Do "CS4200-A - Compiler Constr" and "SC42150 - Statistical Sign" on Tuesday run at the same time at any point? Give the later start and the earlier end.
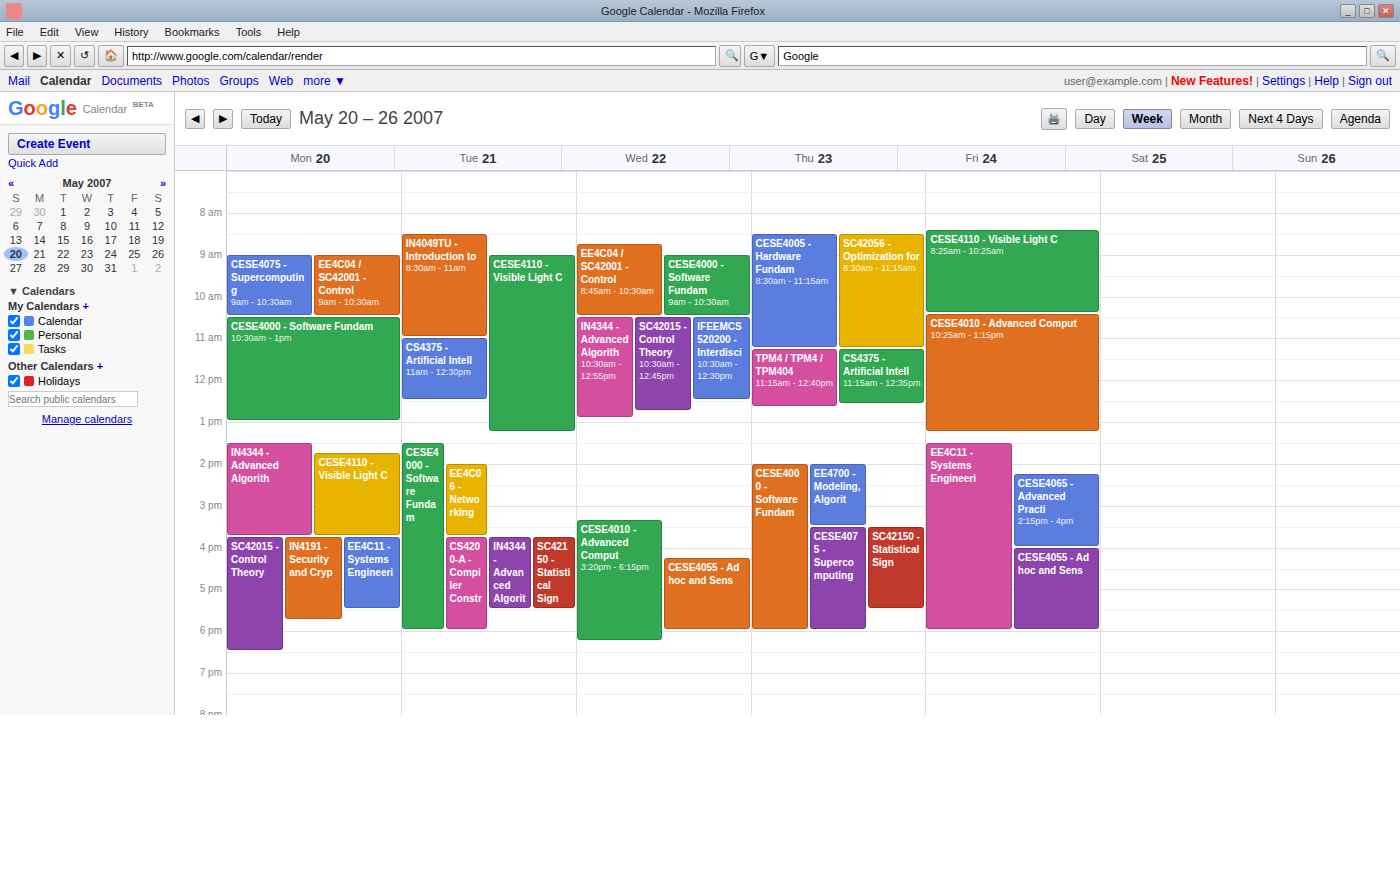
"CS4200-A - Compiler Constr" starts at 3:45 PM, before "SC42150 - Statistical Sign" ends at 5:30 PM -- they overlap.